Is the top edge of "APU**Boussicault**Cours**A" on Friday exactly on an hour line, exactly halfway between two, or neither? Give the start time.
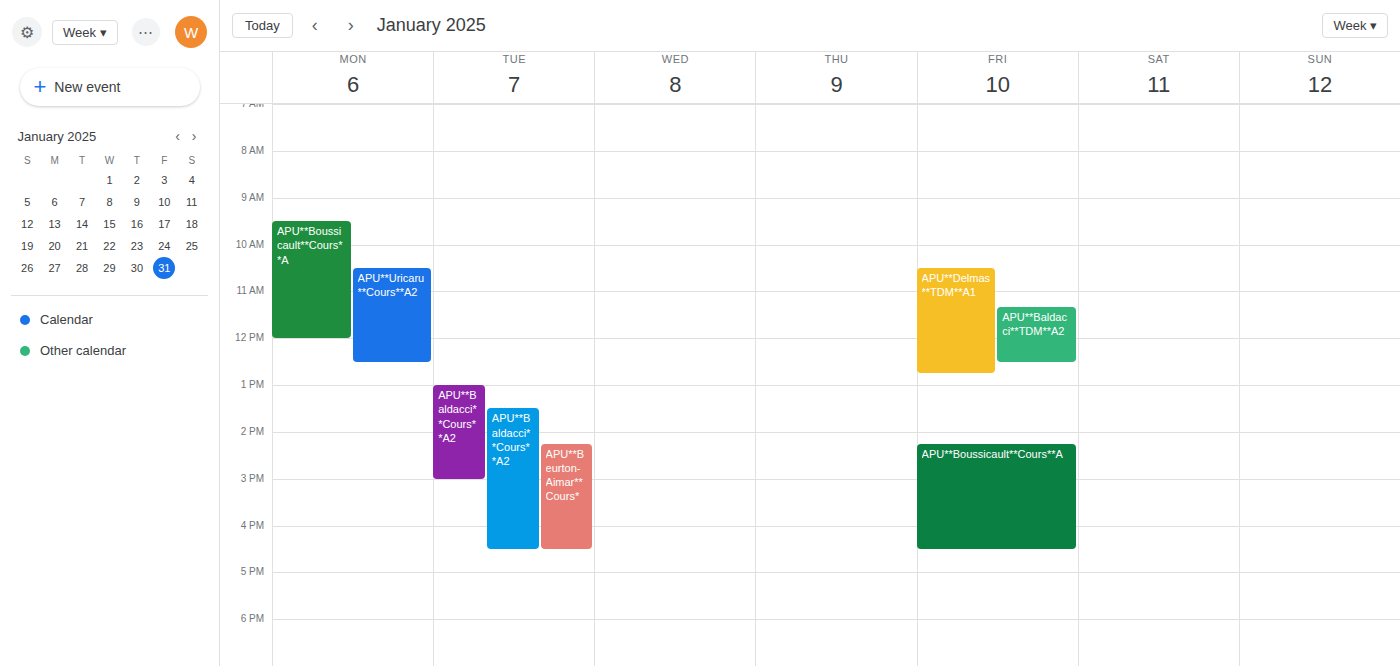
2:15 PM -- neither: a quarter of the way from the 2 PM line to the 3 PM line.